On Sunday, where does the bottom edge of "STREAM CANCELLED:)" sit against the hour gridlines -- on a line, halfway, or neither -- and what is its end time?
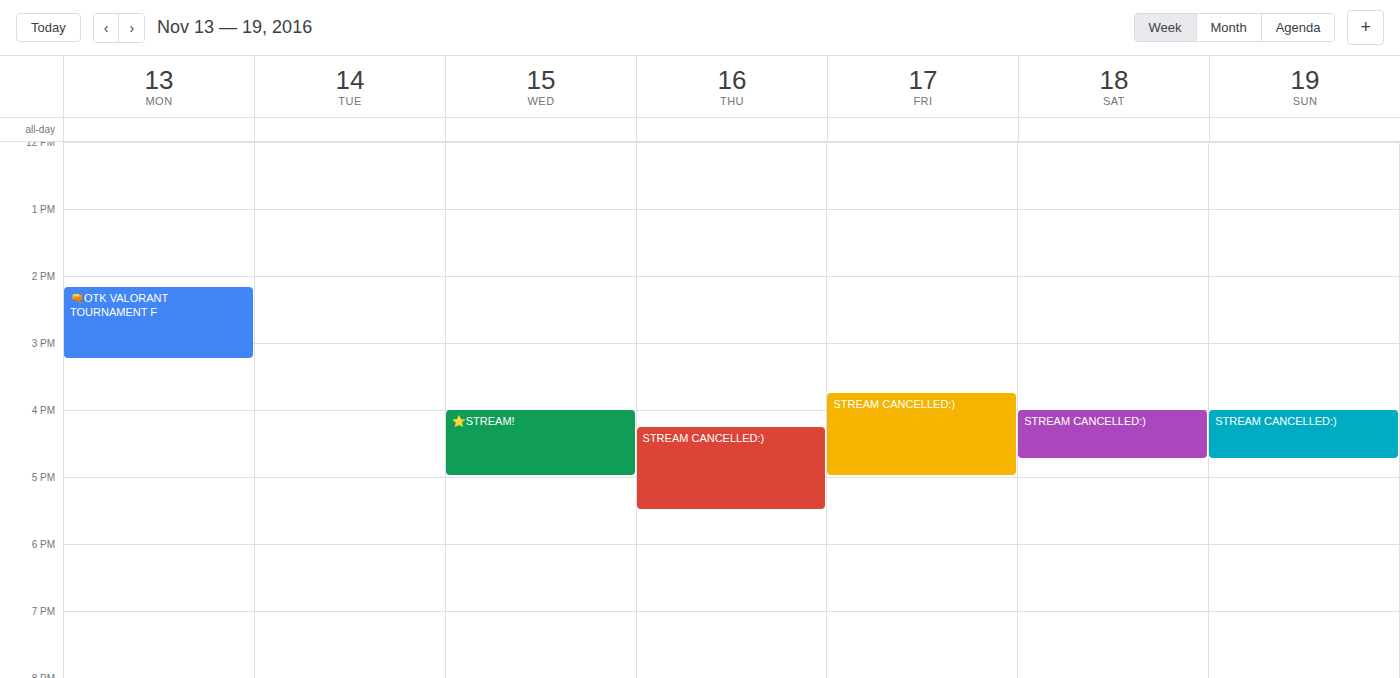
16:45 -- neither: three quarters of the way from the 16:00 line to the 17:00 line.